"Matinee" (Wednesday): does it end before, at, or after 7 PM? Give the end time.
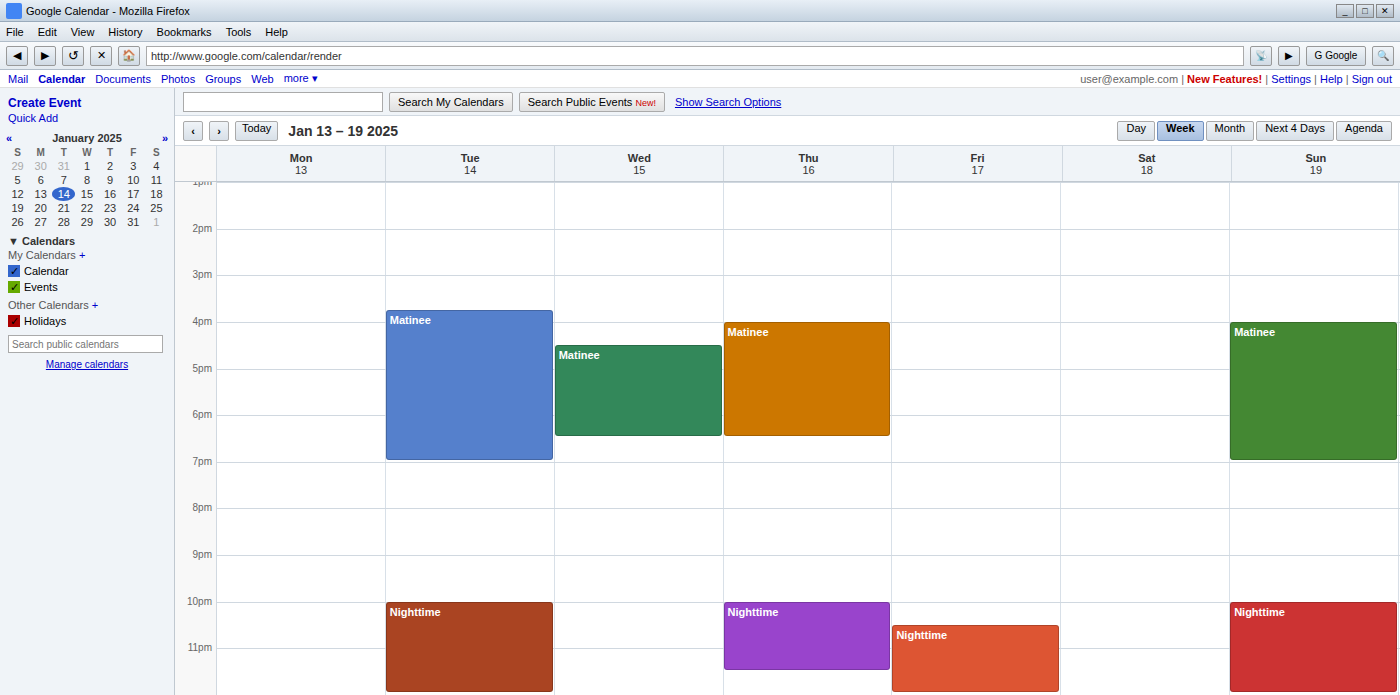
6:30 PM -- before 7 PM, 30 minutes above the 7 PM line.